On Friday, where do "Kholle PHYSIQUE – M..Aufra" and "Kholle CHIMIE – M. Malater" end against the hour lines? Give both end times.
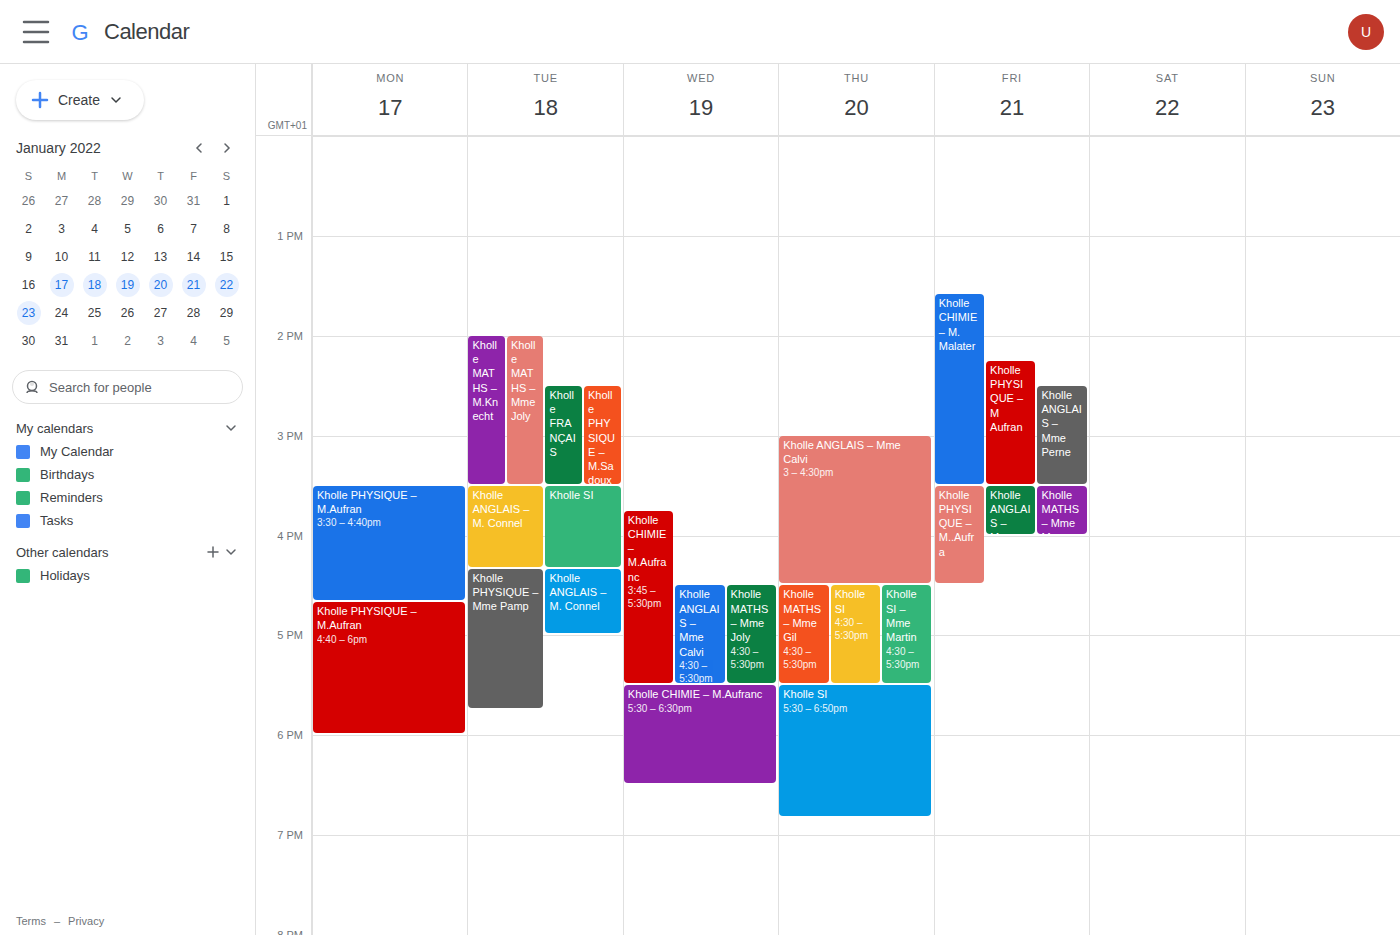
"Kholle PHYSIQUE – M..Aufra": 4:30 PM, halfway between the 4 PM and 5 PM lines. "Kholle CHIMIE – M. Malater": 3:30 PM, halfway between the 3 PM and 4 PM lines.